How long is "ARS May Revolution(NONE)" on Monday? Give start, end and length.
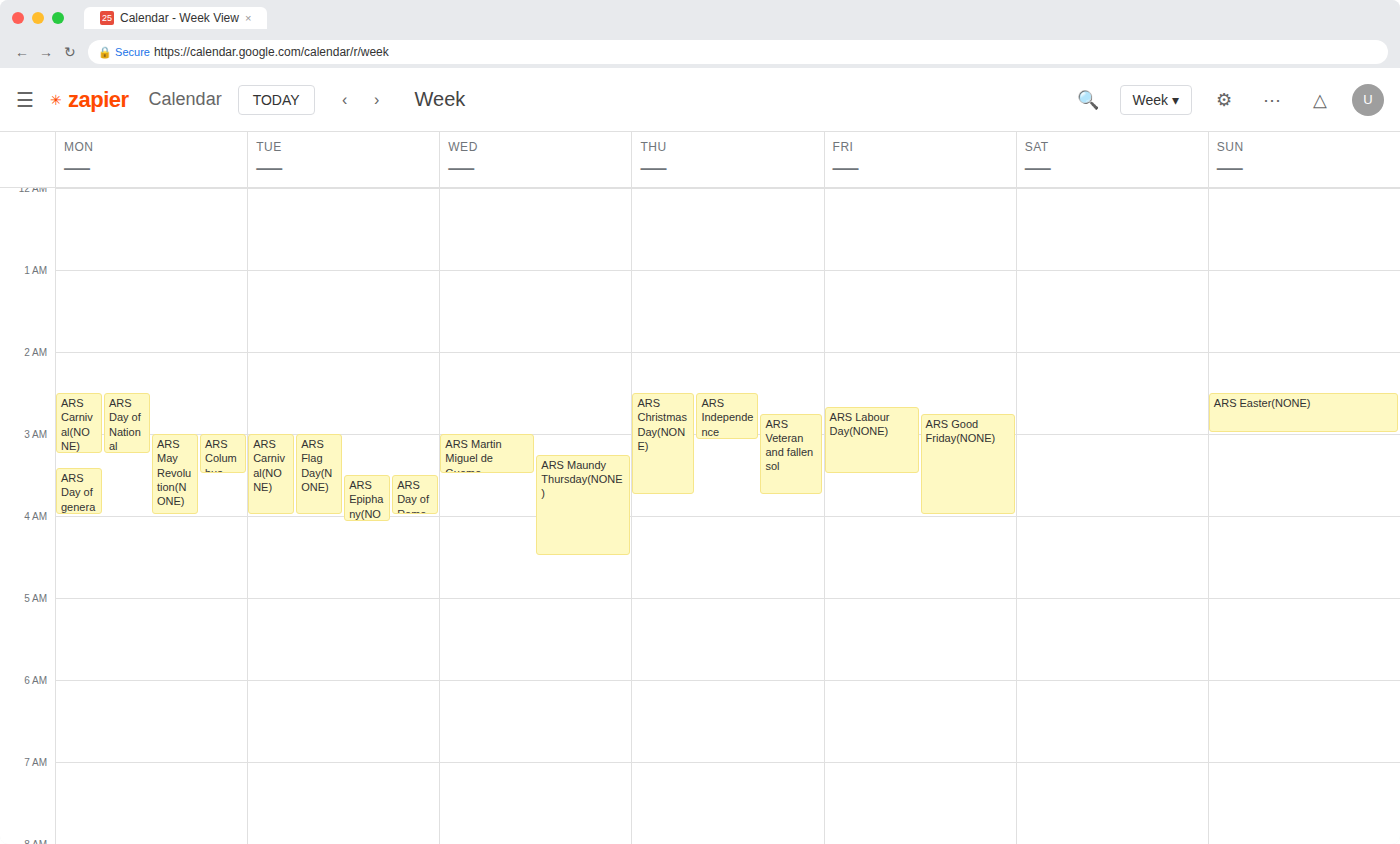
3:00 AM to 4:00 AM, 1 hour